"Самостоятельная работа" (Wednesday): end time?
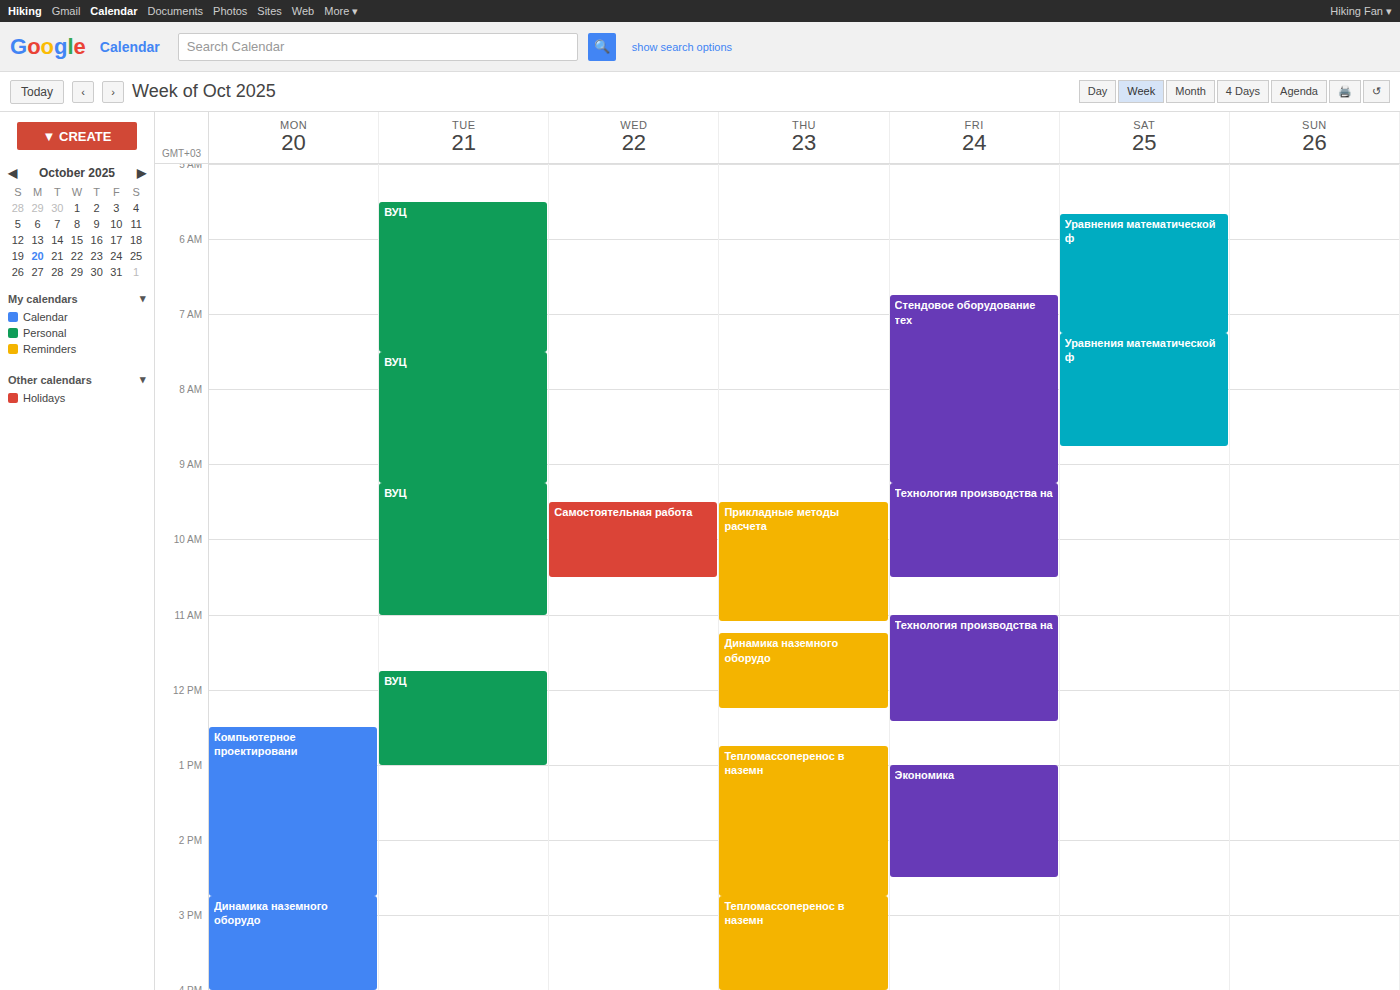
10:30 AM